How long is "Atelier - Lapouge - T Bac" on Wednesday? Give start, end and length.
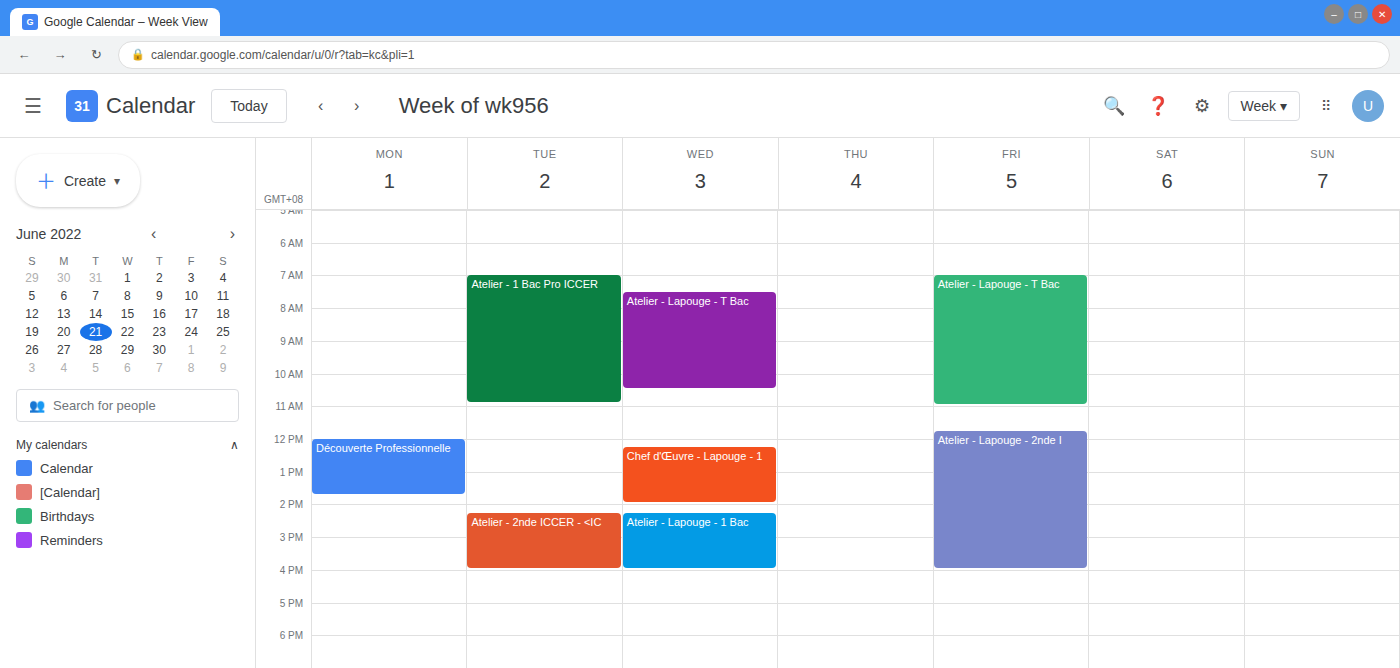
7:30 AM to 10:30 AM, 3 hours